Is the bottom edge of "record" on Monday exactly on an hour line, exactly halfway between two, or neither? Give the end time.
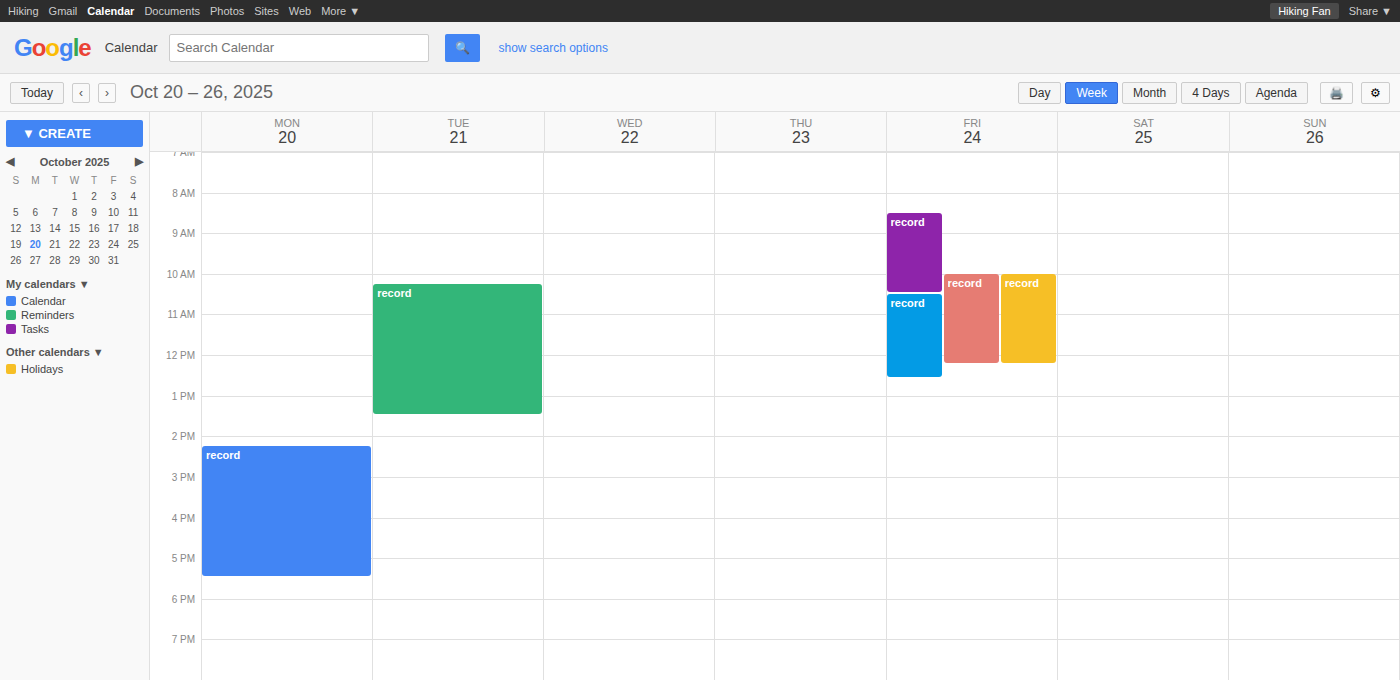
17:30 -- halfway between the 17:00 and 18:00 lines.